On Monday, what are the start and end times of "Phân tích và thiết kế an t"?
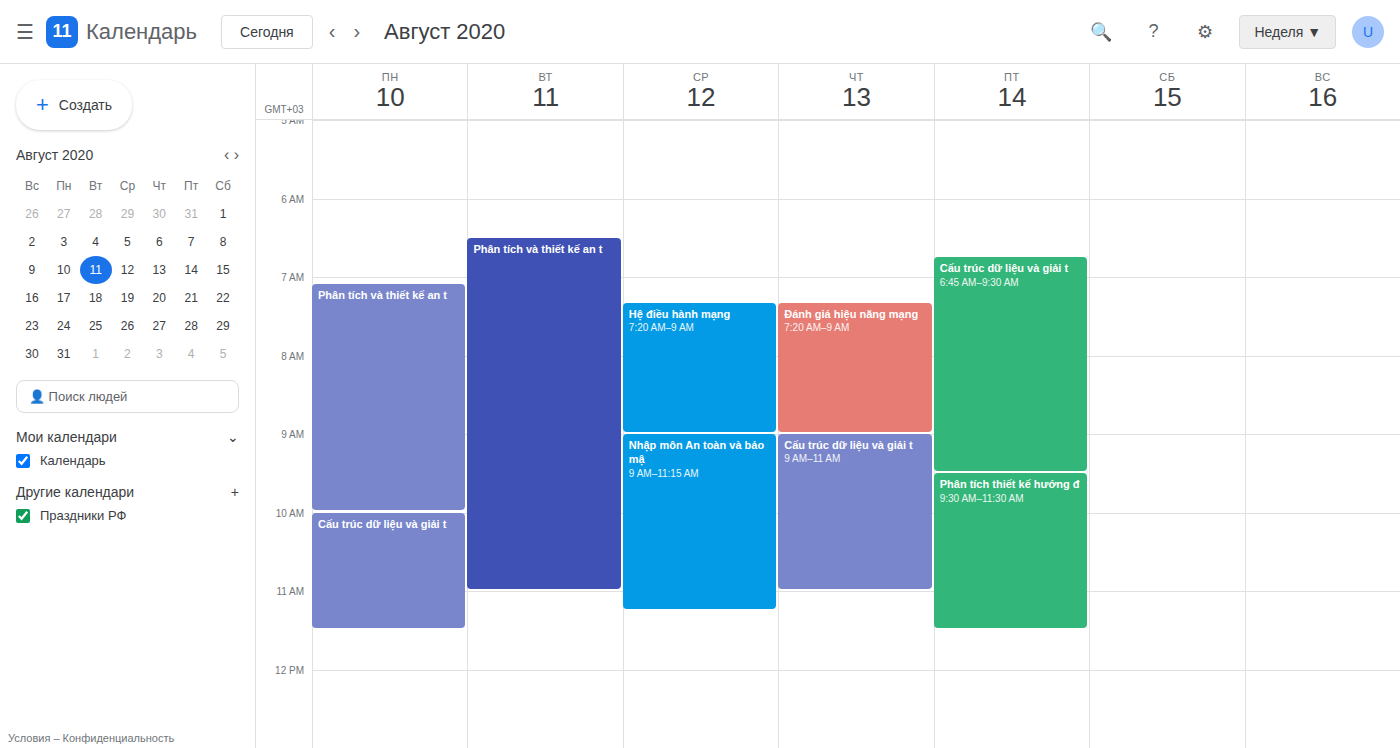
7:05 AM to 10:00 AM